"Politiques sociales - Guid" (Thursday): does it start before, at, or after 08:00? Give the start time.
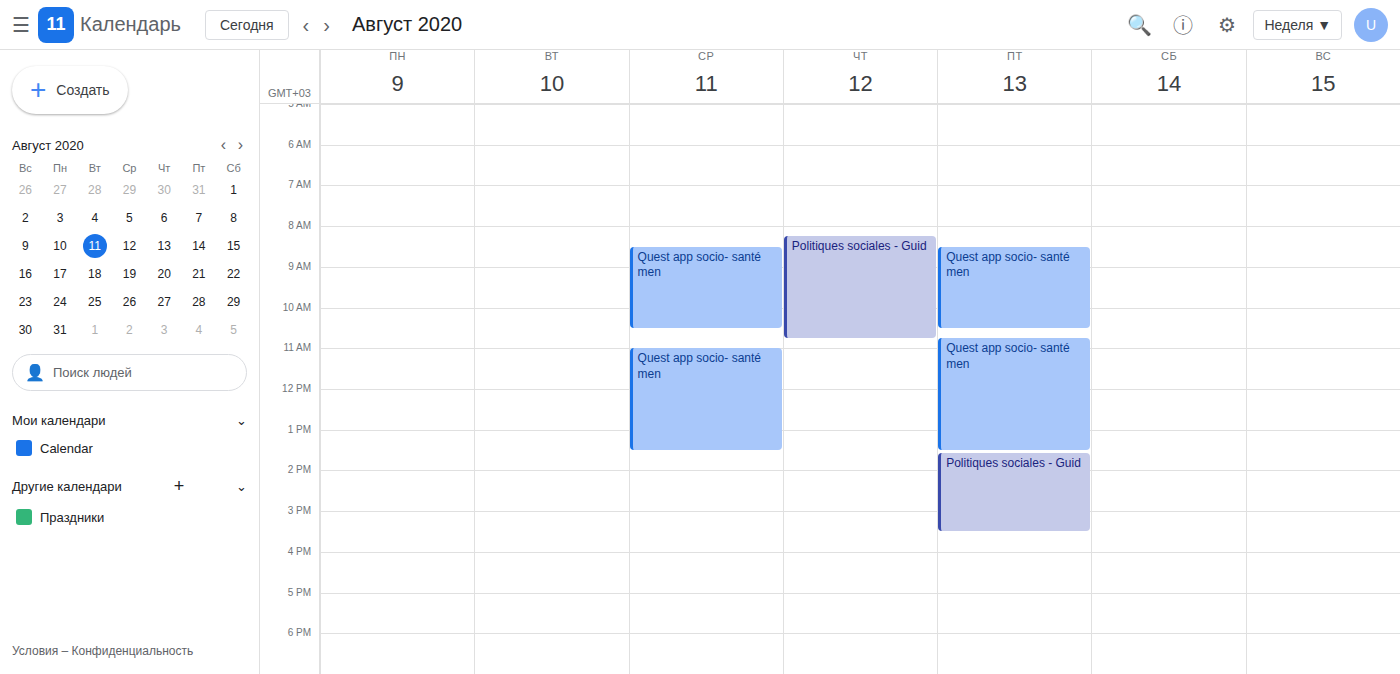
08:15 -- after 08:00, 15 minutes below the 08:00 line.